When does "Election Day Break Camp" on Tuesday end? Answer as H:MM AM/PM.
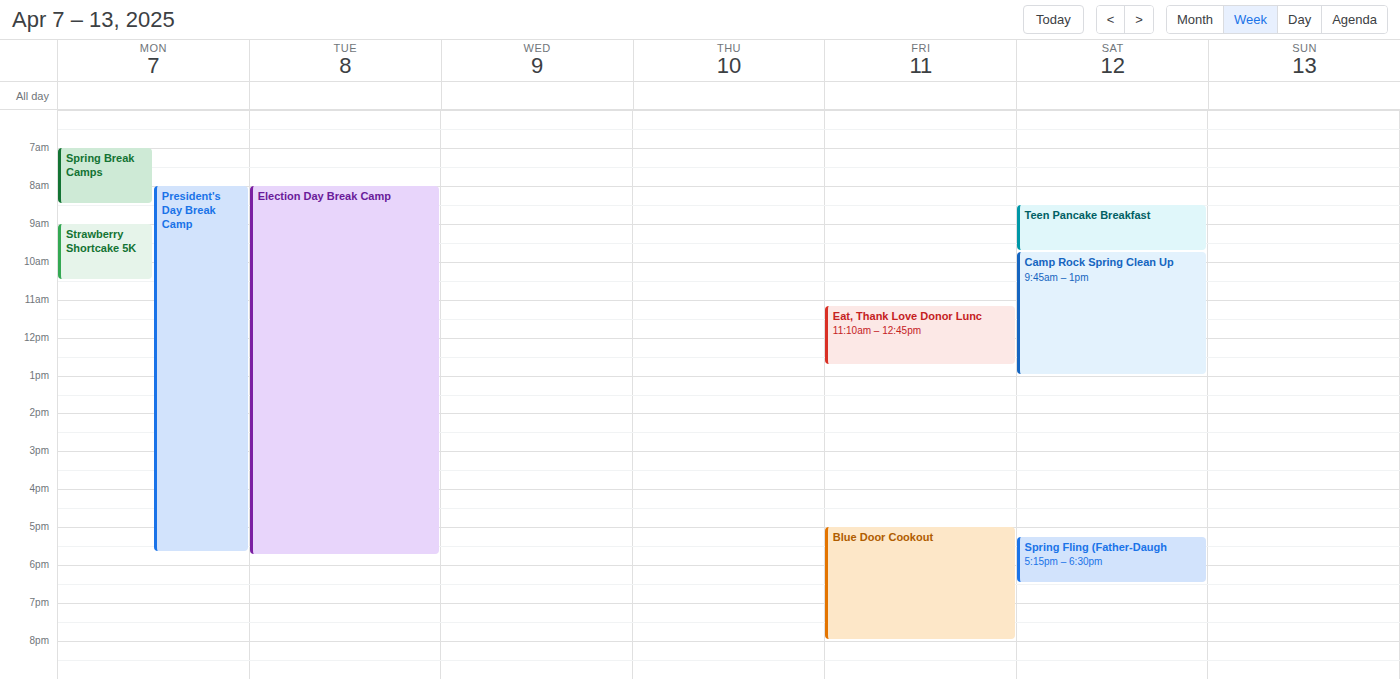
5:45 PM